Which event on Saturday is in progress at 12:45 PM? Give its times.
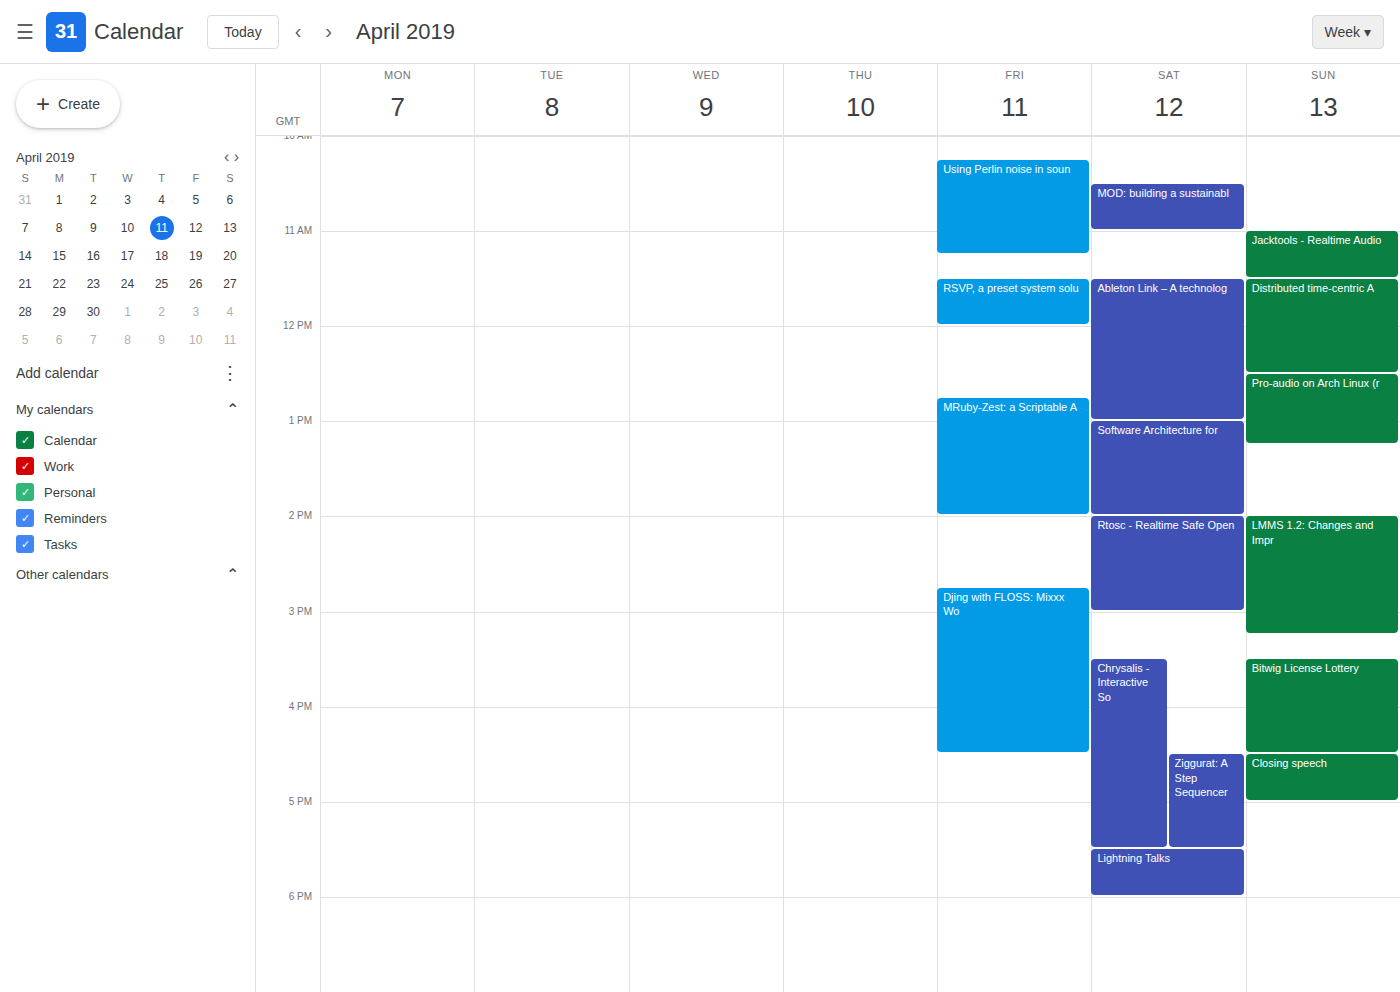
"Ableton Link – A technolog", 11:30 AM to 1:00 PM